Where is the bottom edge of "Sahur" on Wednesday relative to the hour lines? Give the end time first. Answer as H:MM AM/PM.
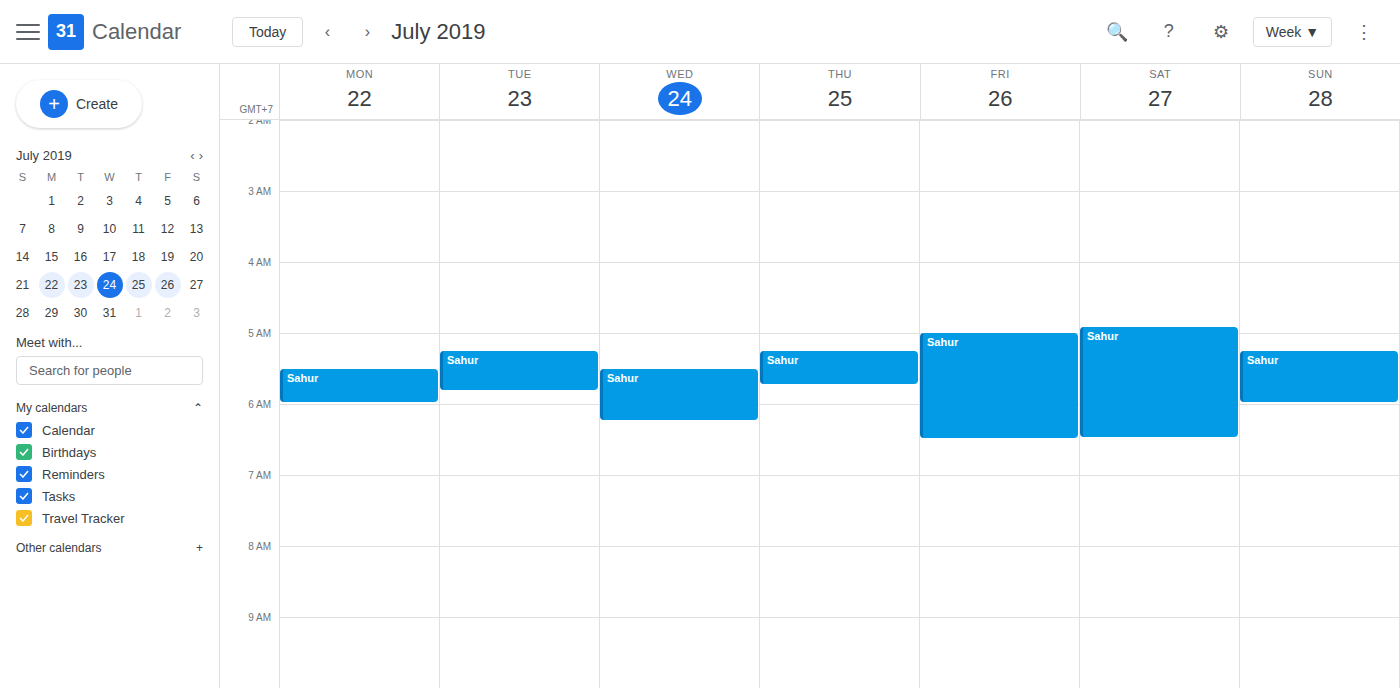
6:15 AM -- neither: a quarter of the way from the 6 AM line to the 7 AM line.